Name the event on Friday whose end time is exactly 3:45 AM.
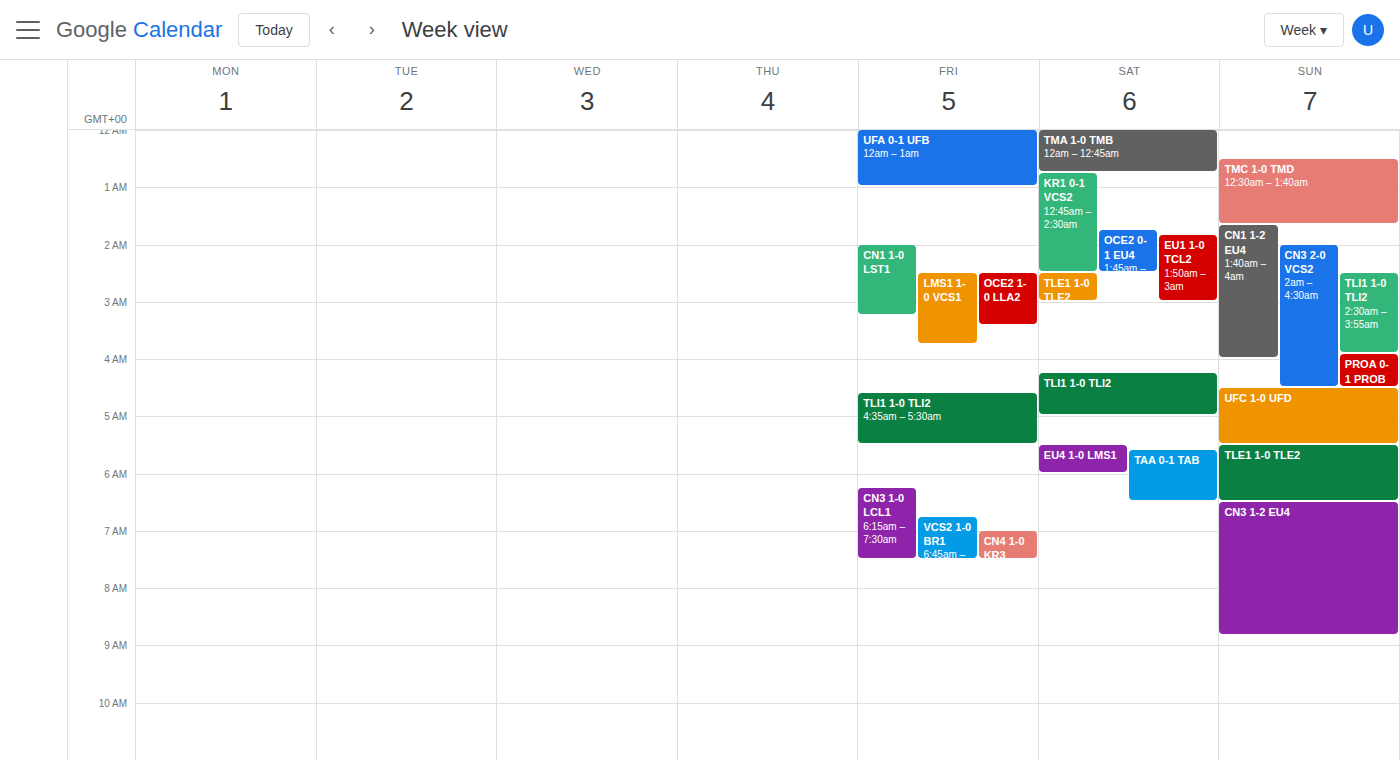
"LMS1 1-0 VCS1"